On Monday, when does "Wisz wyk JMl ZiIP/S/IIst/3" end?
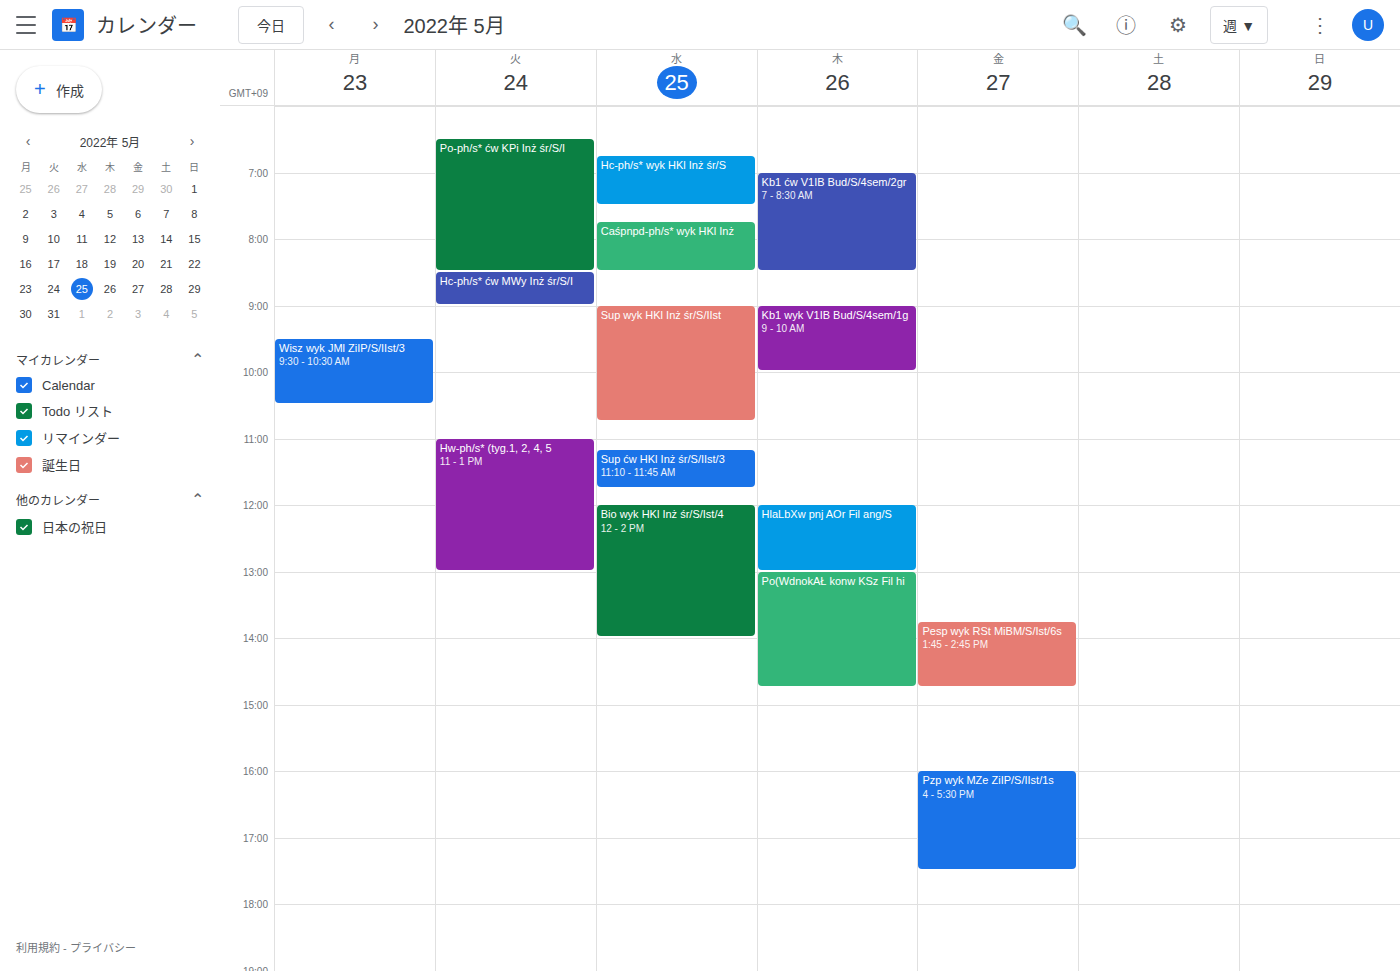
10:30